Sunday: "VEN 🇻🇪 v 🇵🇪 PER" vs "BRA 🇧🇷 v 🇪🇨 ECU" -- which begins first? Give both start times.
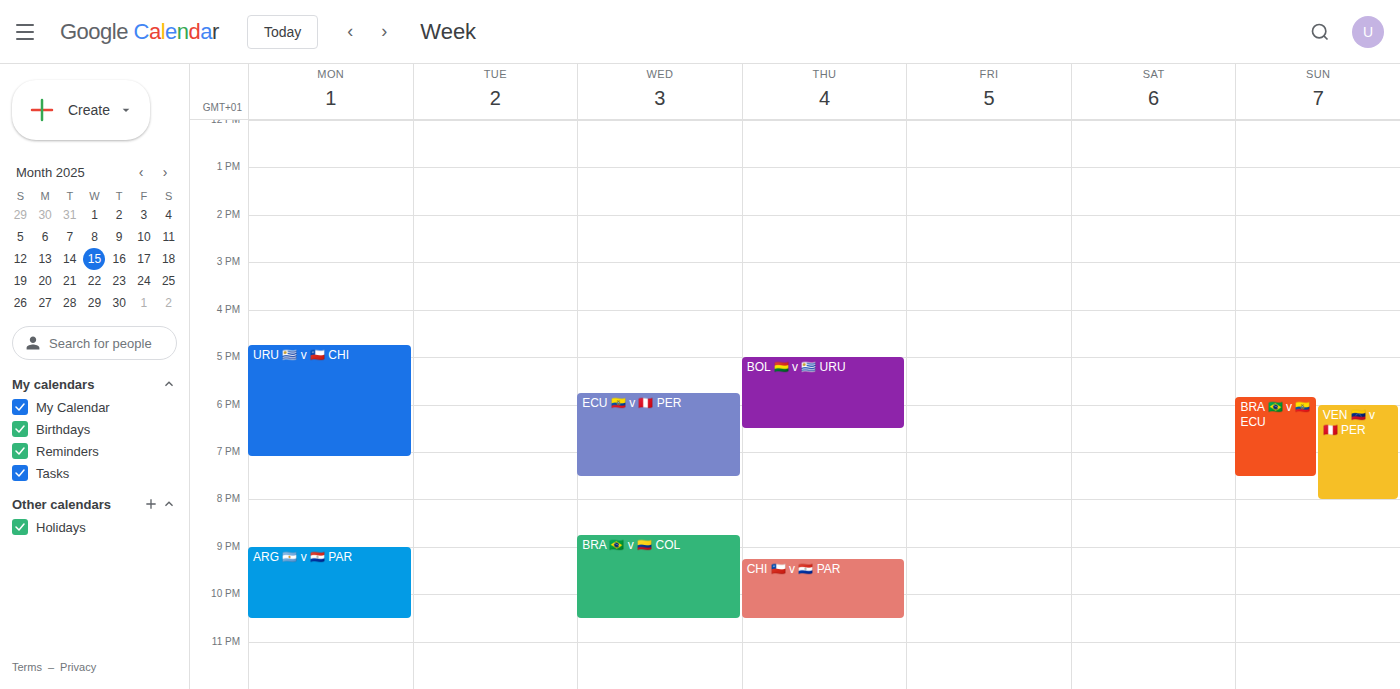
"BRA 🇧🇷 v 🇪🇨 ECU" 17:50; "VEN 🇻🇪 v 🇵🇪 PER" 18:00.